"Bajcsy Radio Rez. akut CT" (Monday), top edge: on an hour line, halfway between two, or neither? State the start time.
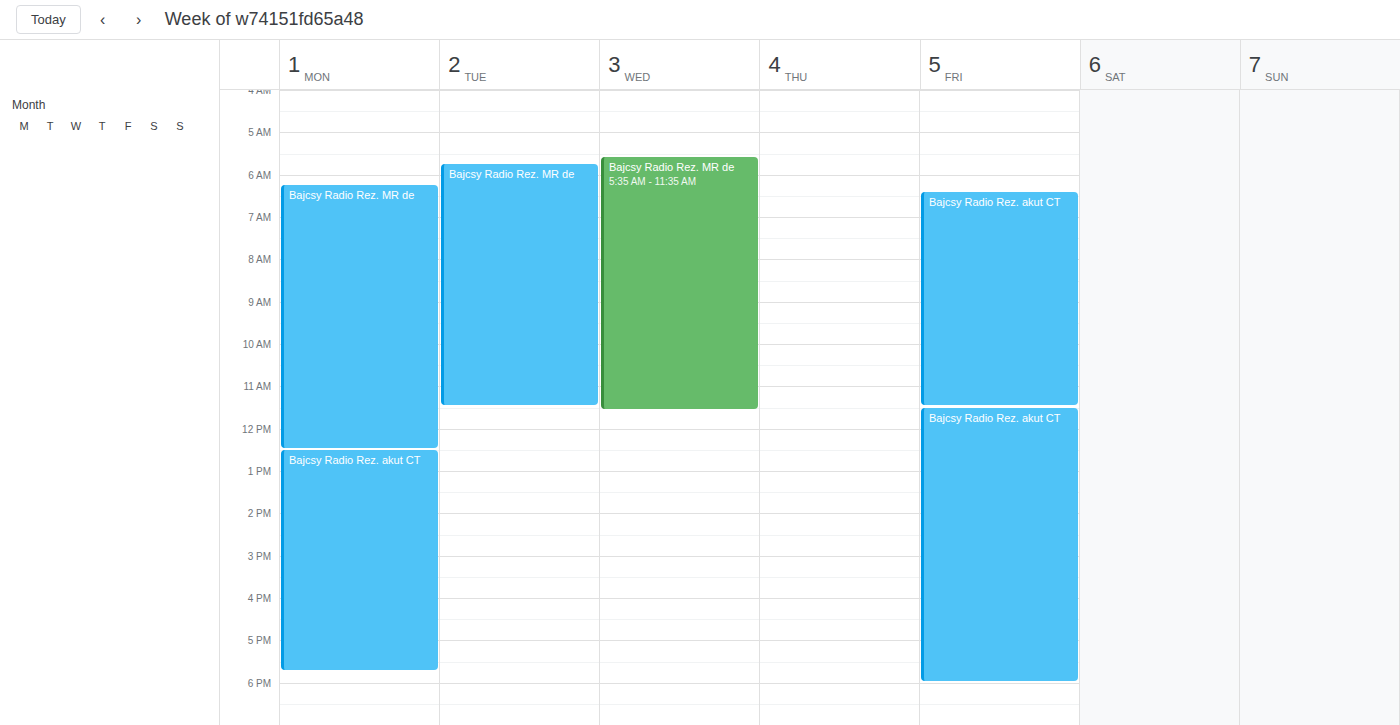
12:30 PM -- halfway between the 12 PM and 1 PM lines.